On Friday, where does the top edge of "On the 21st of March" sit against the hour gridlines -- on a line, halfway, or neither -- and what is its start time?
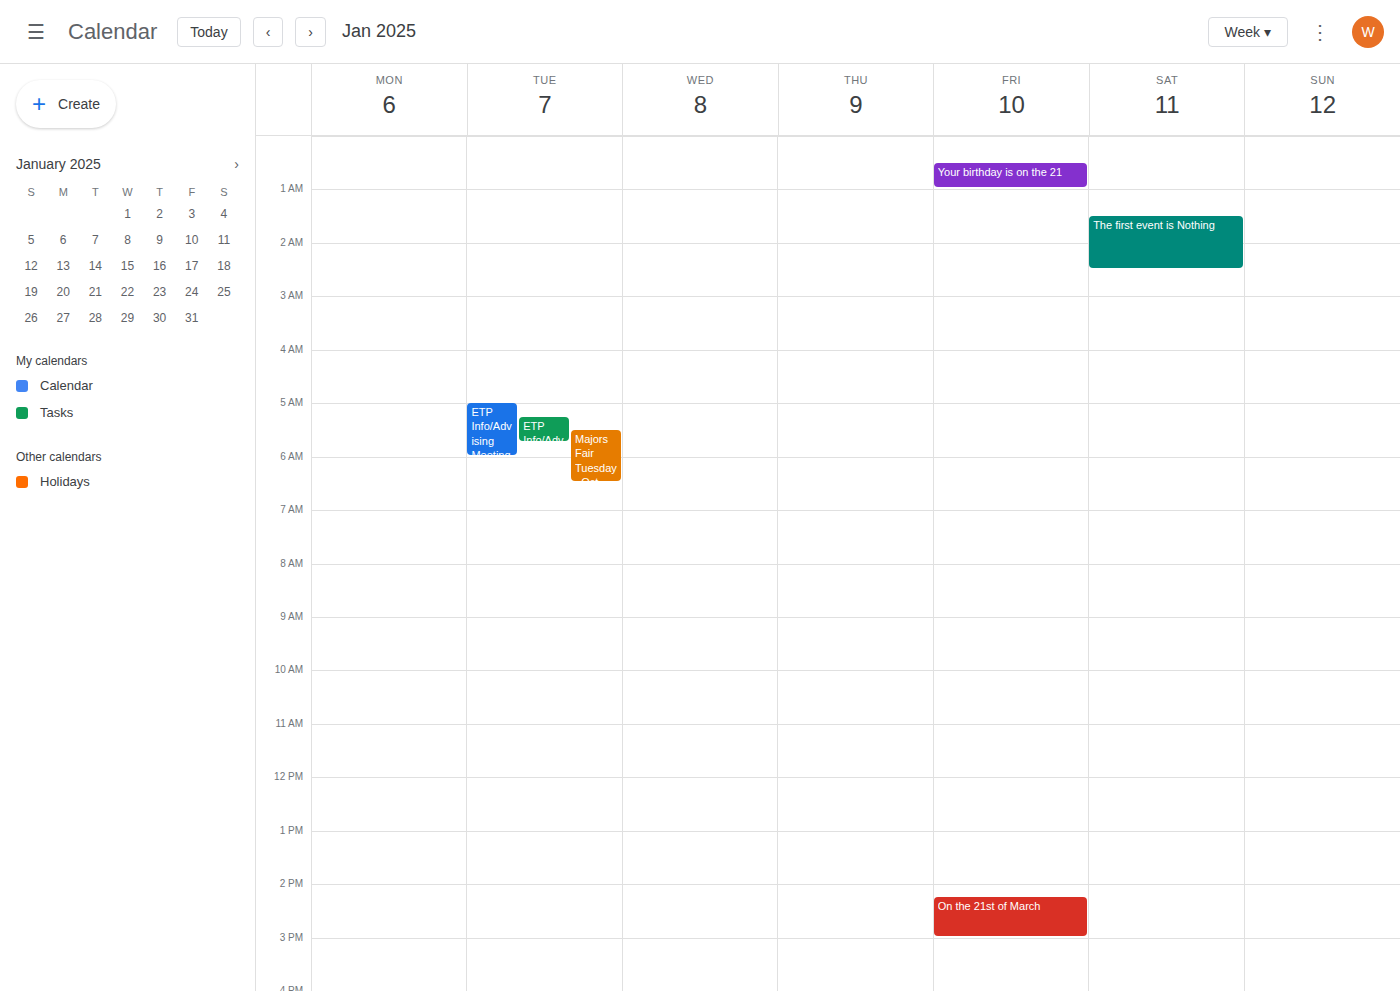
2:15 PM -- neither: a quarter of the way from the 2 PM line to the 3 PM line.